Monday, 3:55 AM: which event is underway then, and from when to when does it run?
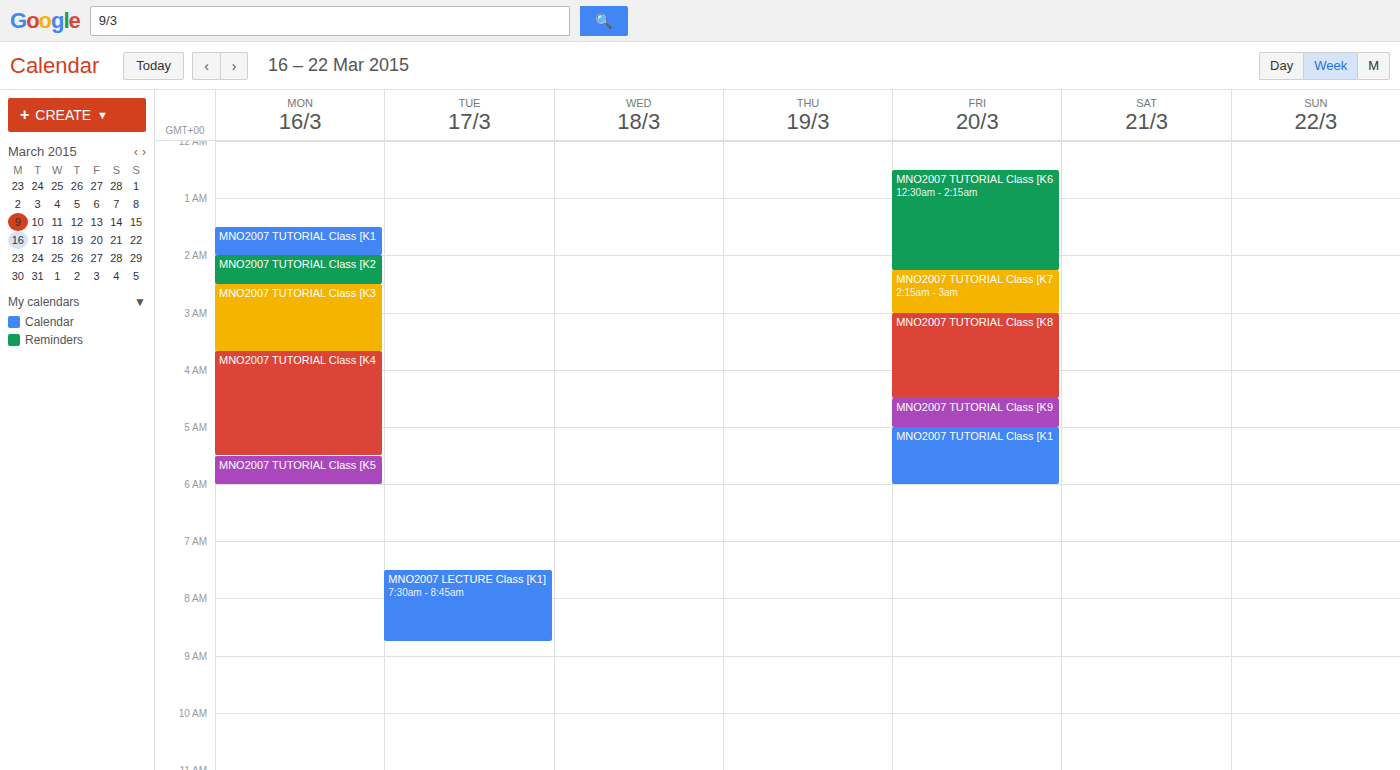
"MNO2007 TUTORIAL Class [K4", 3:40 AM to 5:30 AM